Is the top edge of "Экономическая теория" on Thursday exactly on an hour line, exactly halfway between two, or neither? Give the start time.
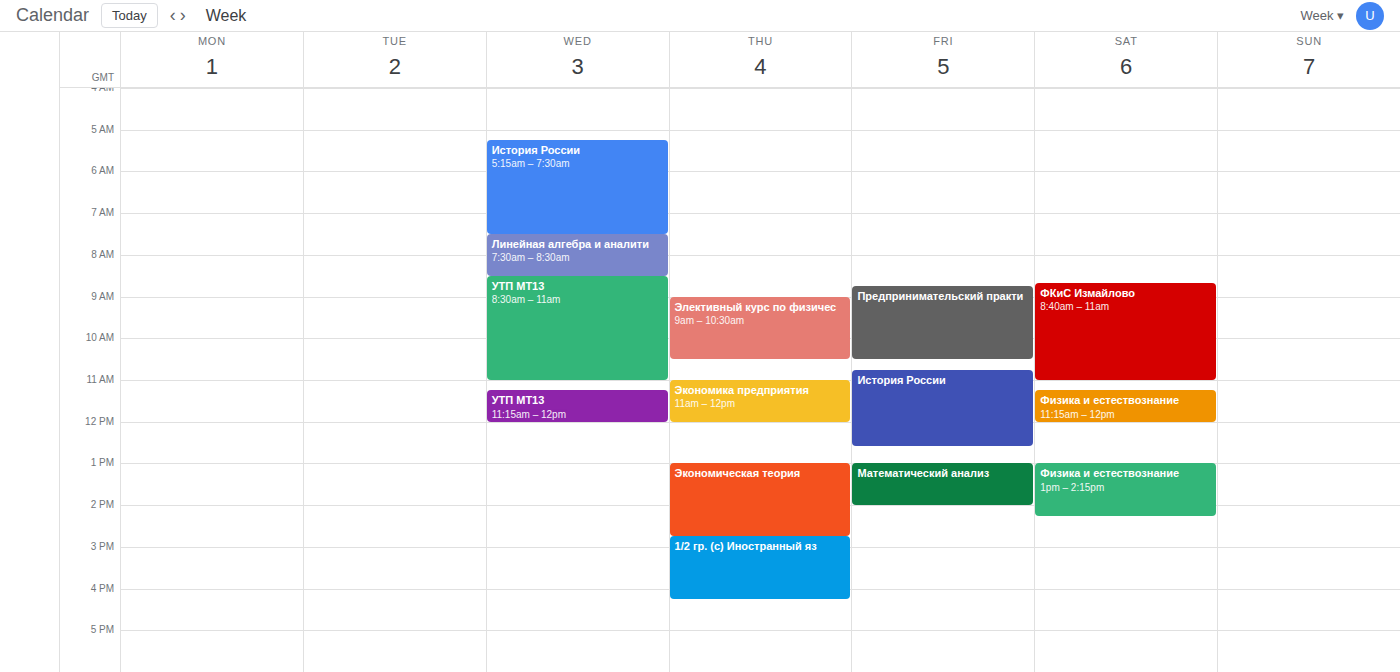
1:00 PM -- exactly on the 1 PM line.